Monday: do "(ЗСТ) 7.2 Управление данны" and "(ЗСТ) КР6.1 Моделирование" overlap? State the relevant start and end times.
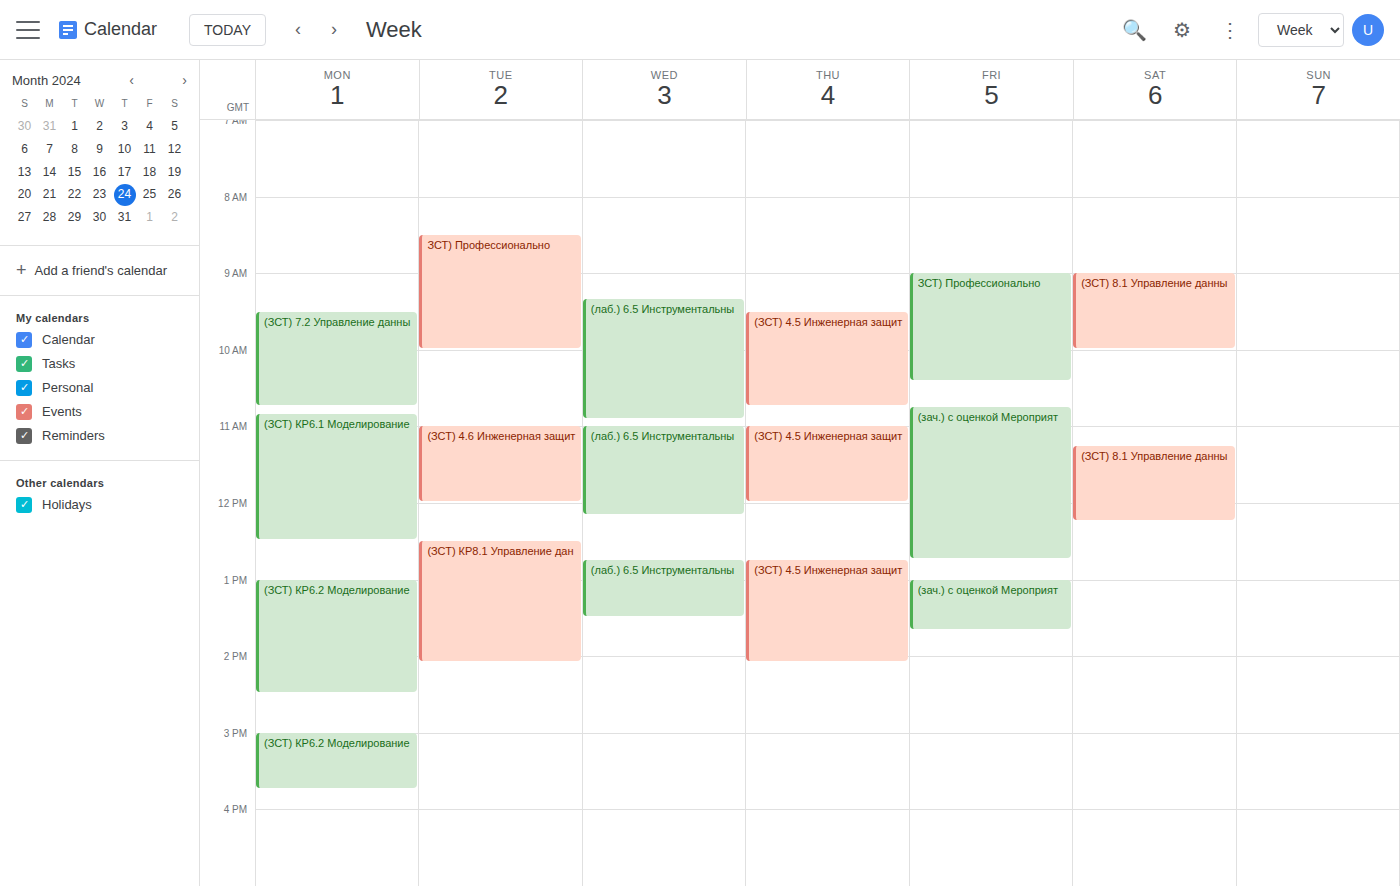
"(ЗСТ) 7.2 Управление данны" ends at 10:45 AM and "(ЗСТ) КР6.1 Моделирование" starts at 10:50 AM -- no overlap.